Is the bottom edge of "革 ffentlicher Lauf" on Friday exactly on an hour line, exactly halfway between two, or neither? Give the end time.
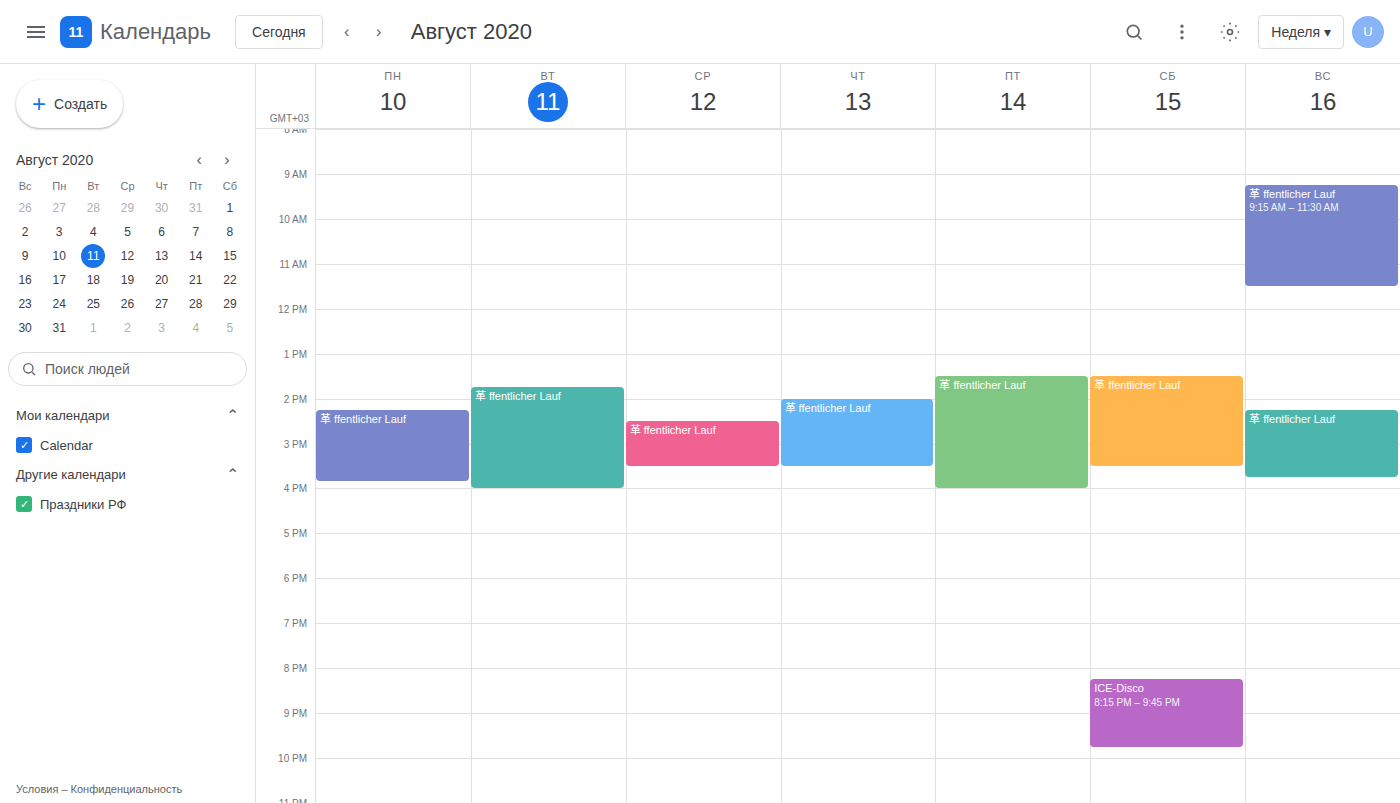
4:00 PM -- exactly on the 4 PM line.